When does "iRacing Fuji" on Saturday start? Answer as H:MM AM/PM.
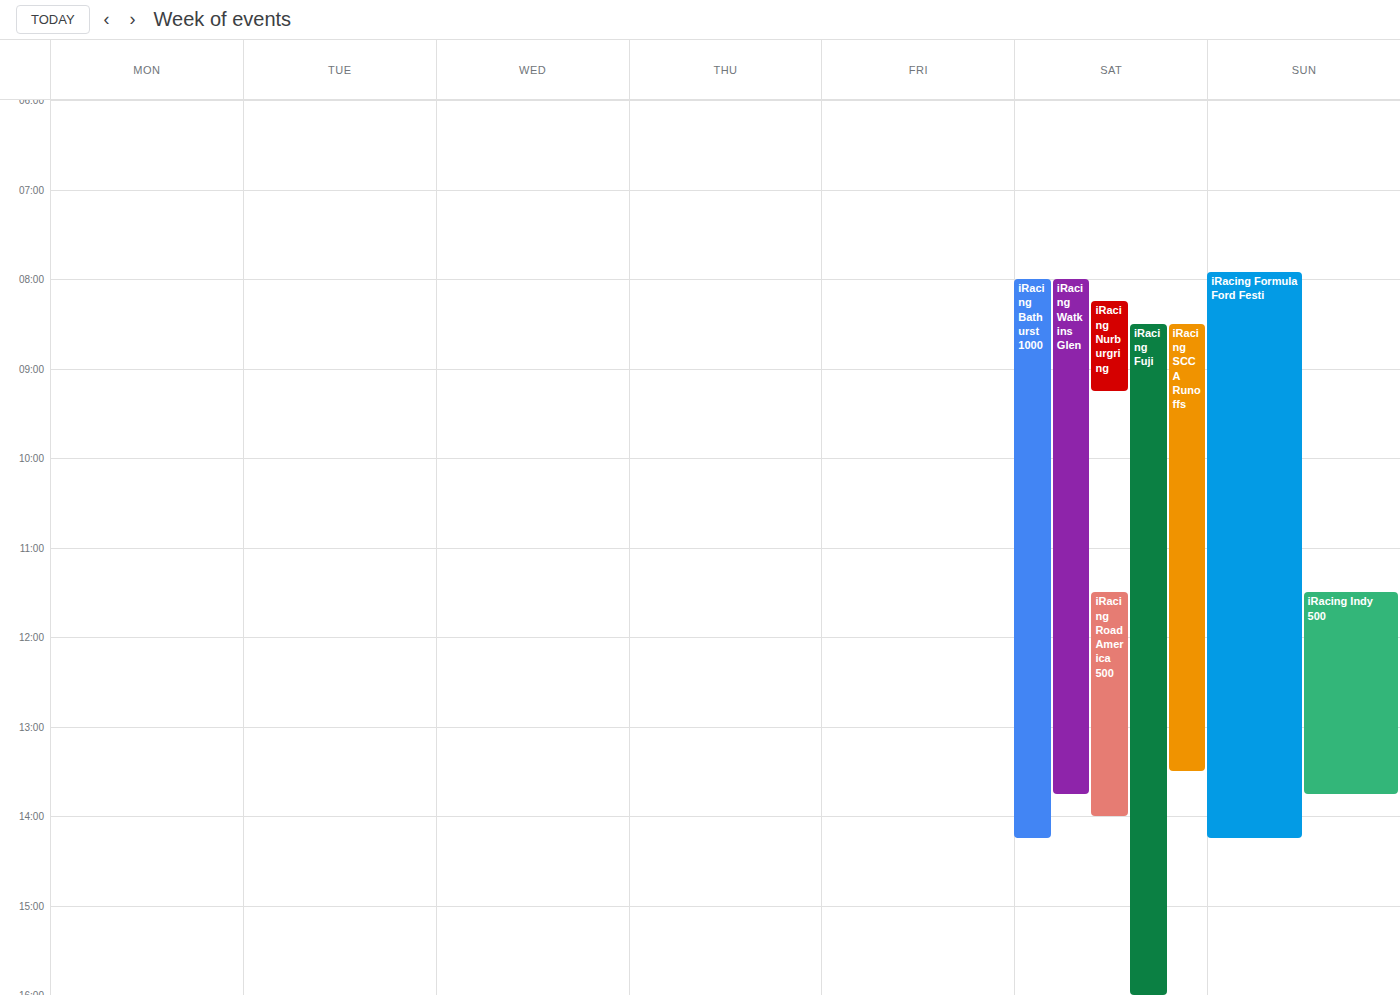
8:30 AM